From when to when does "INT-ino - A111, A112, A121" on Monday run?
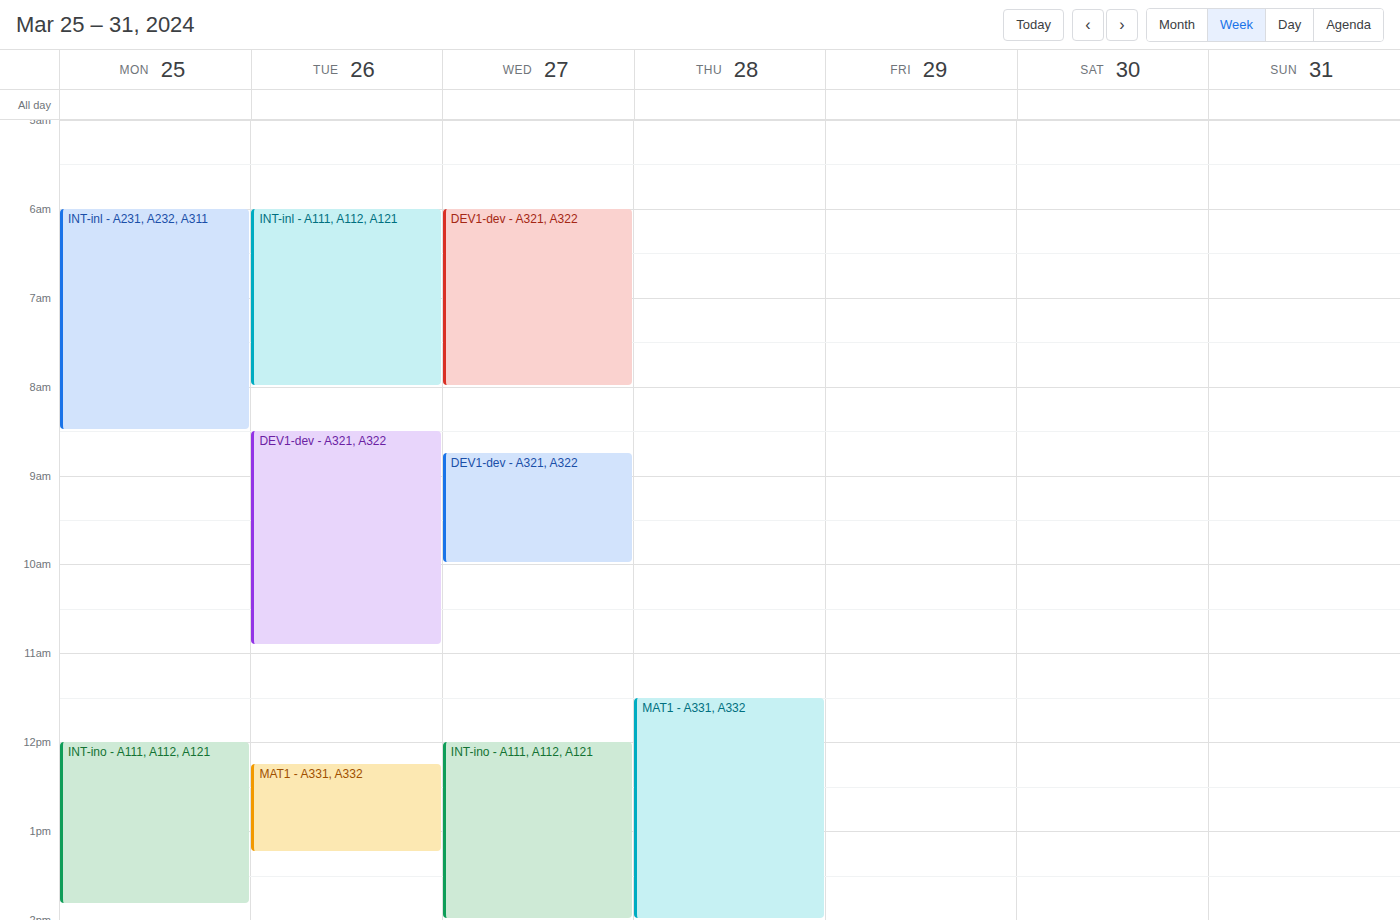
12:00 PM to 1:50 PM